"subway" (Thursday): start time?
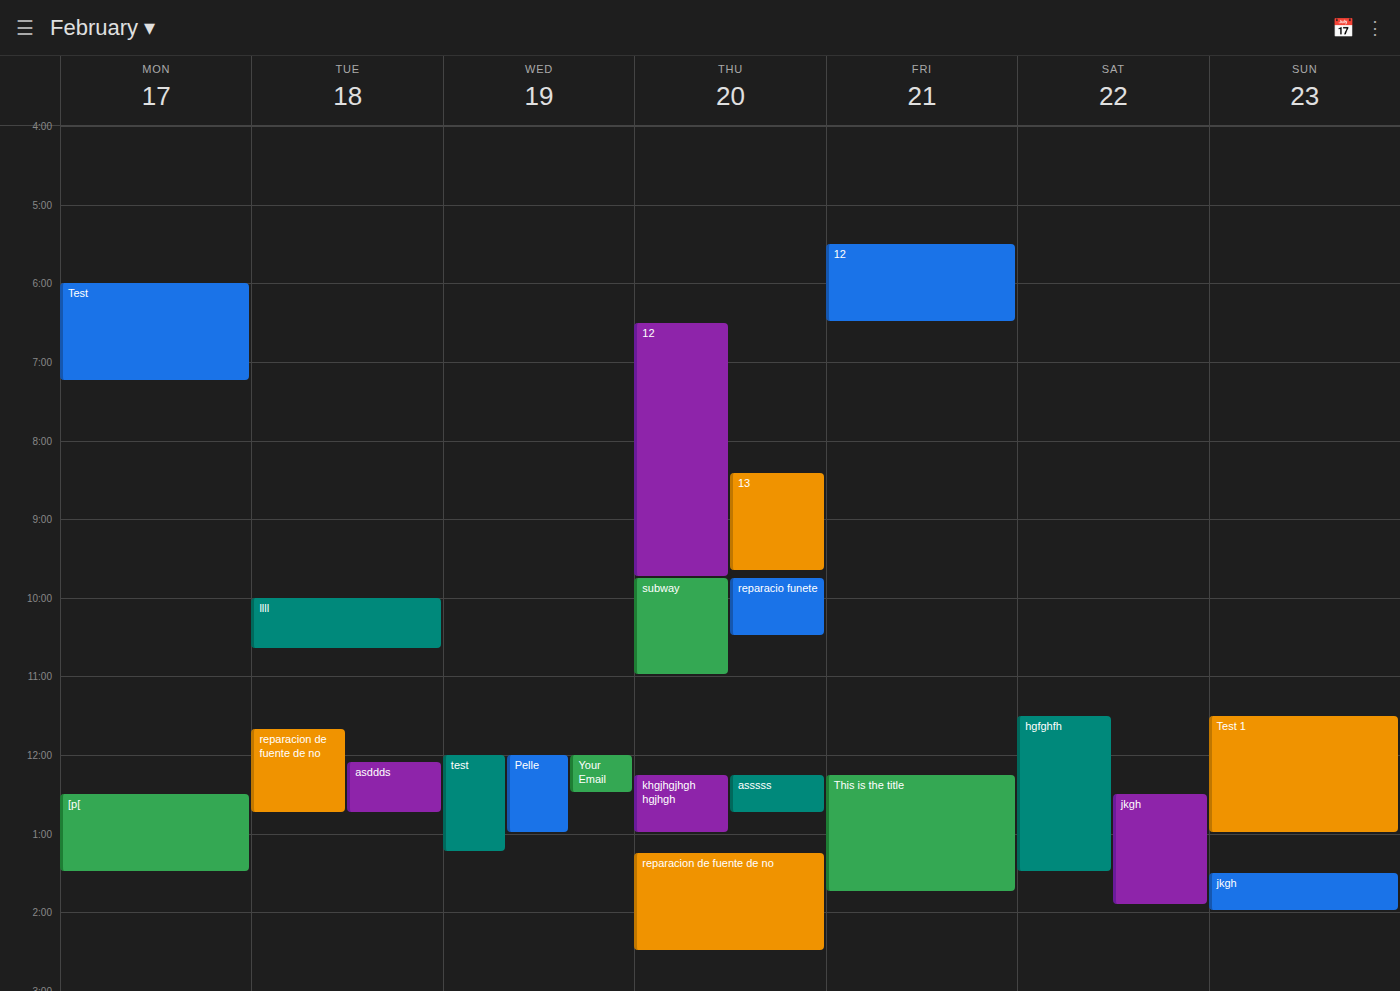
09:45